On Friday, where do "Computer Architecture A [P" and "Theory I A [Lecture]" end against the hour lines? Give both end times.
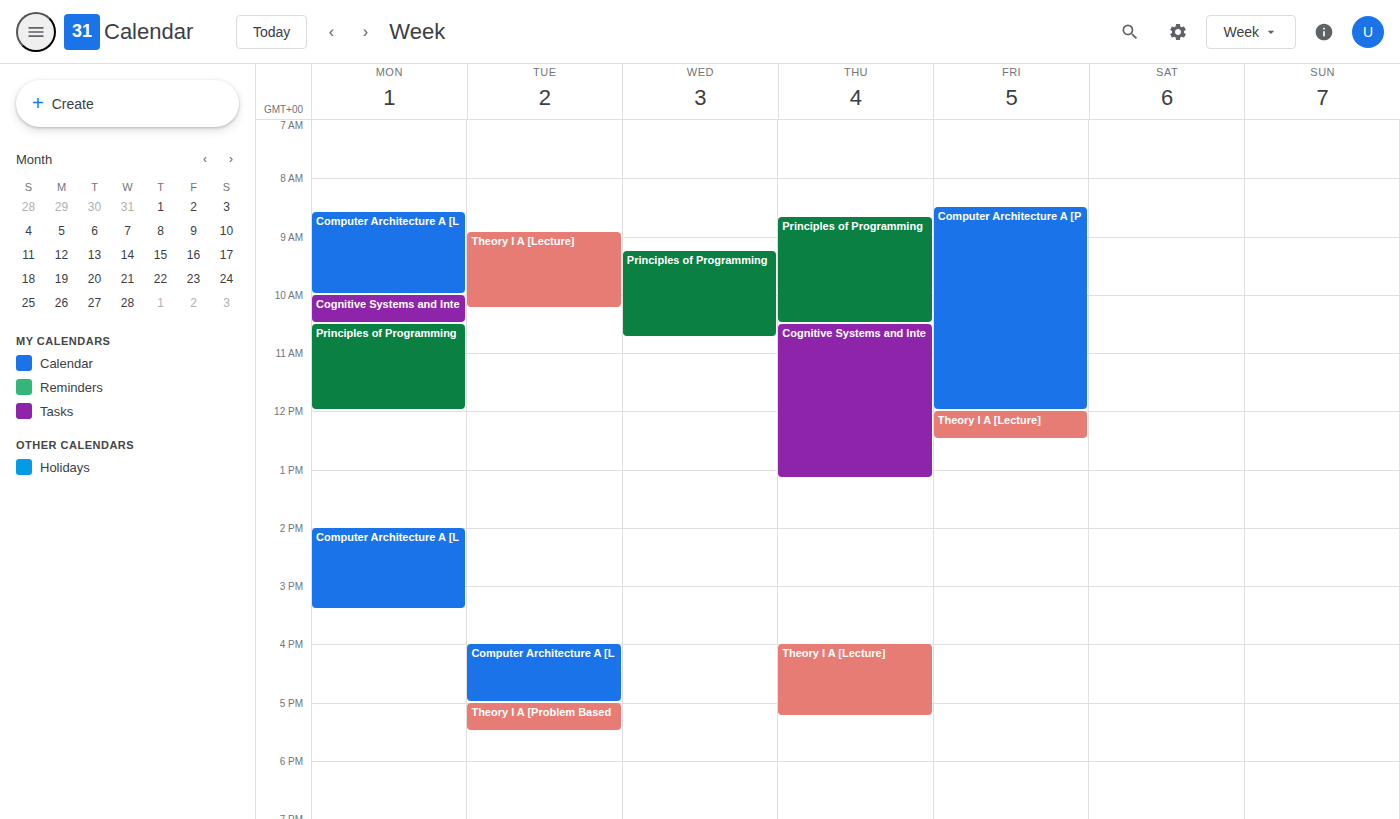
"Computer Architecture A [P": 12:00 PM, exactly on the 12 PM line. "Theory I A [Lecture]": 12:30 PM, halfway between the 12 PM and 1 PM lines.